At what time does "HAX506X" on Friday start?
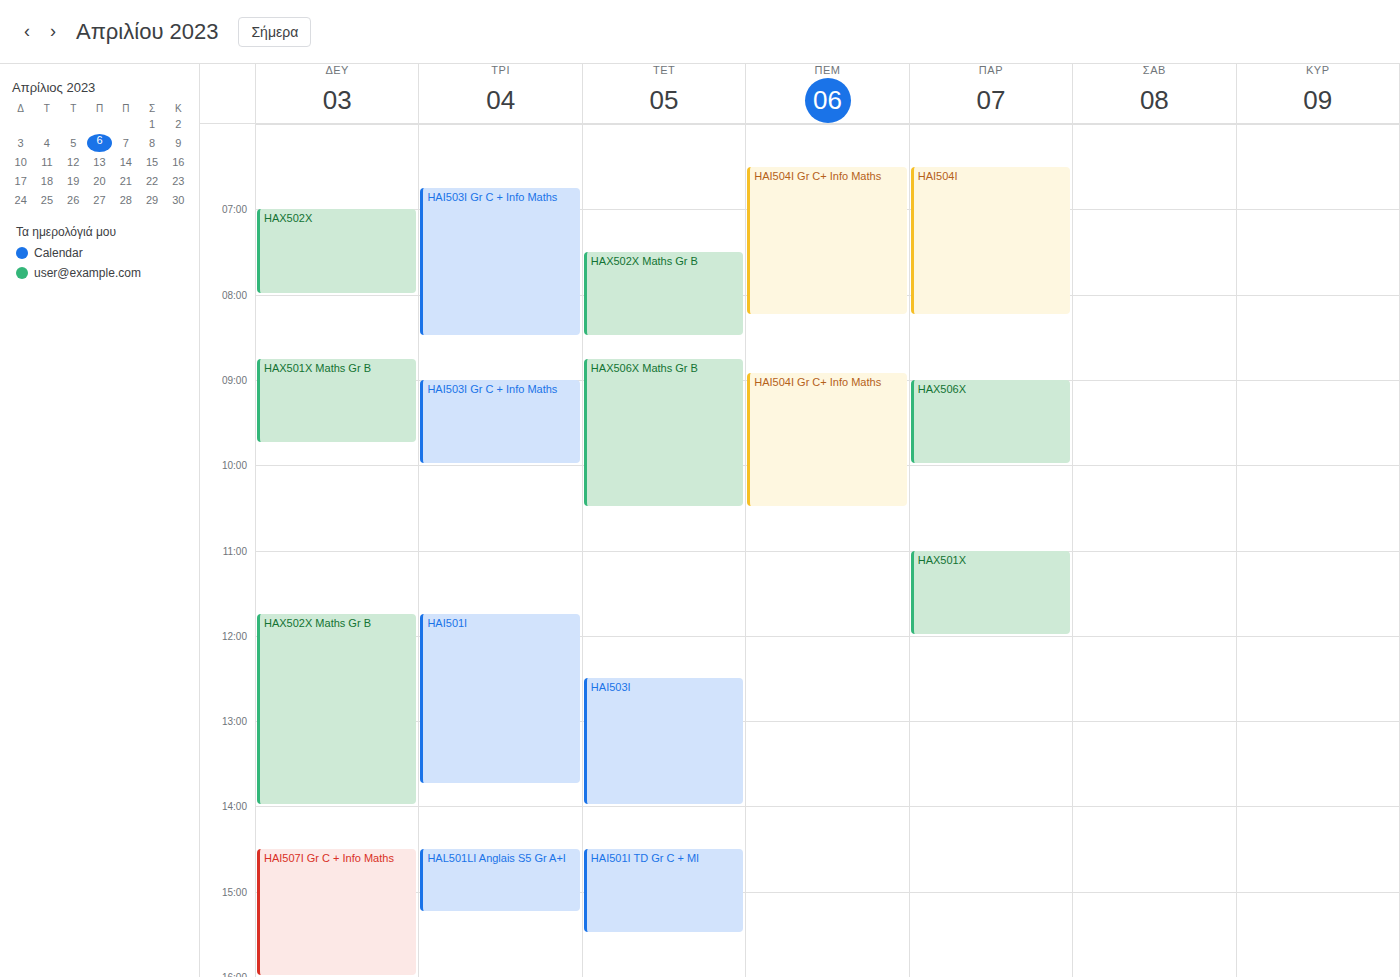
9:00 AM